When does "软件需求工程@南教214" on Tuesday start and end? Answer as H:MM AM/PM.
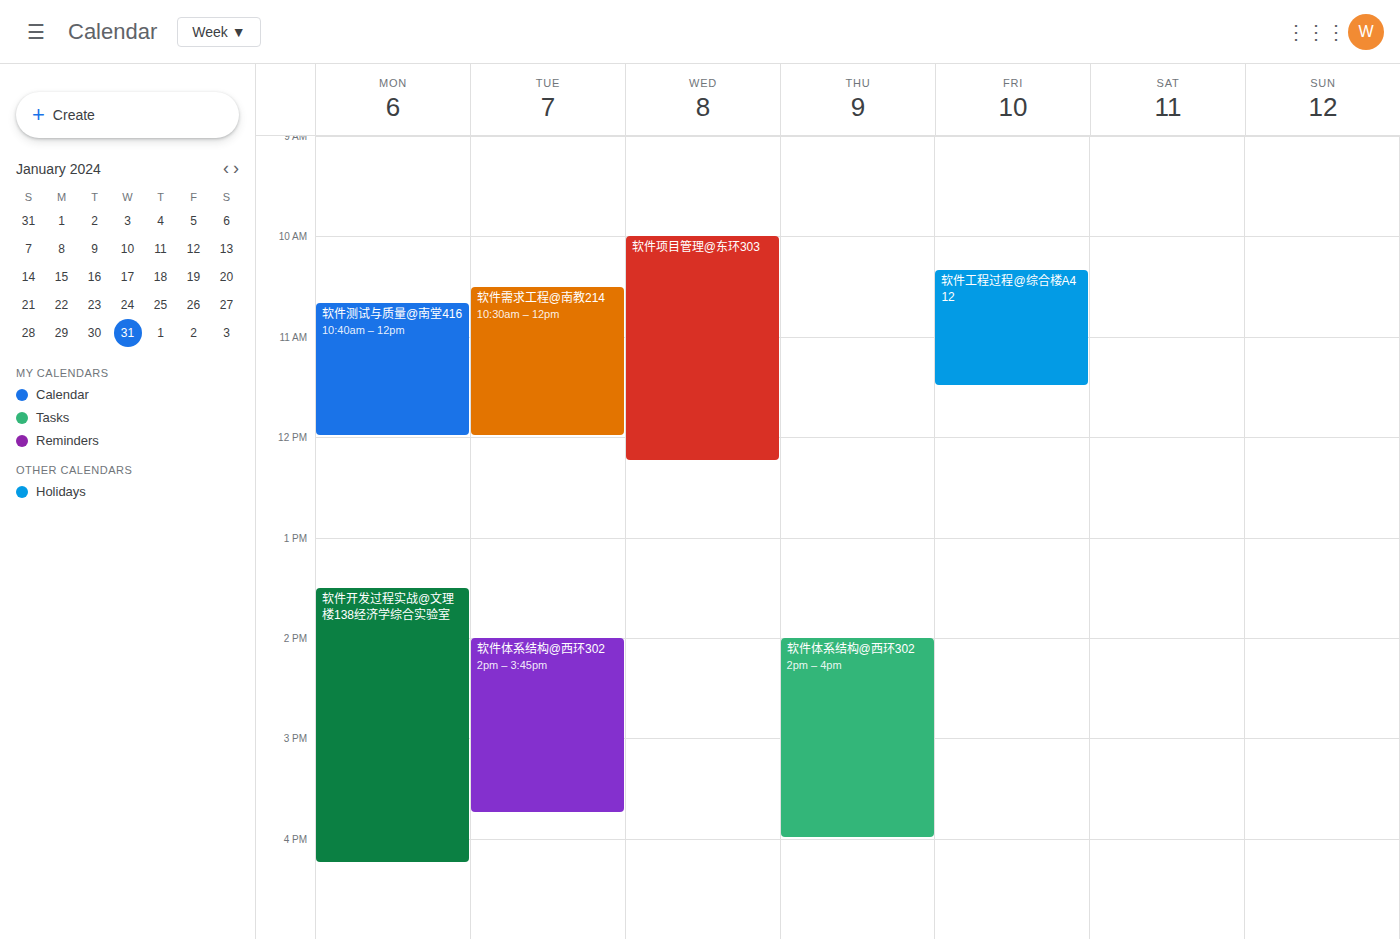
10:30 AM to 12:00 PM